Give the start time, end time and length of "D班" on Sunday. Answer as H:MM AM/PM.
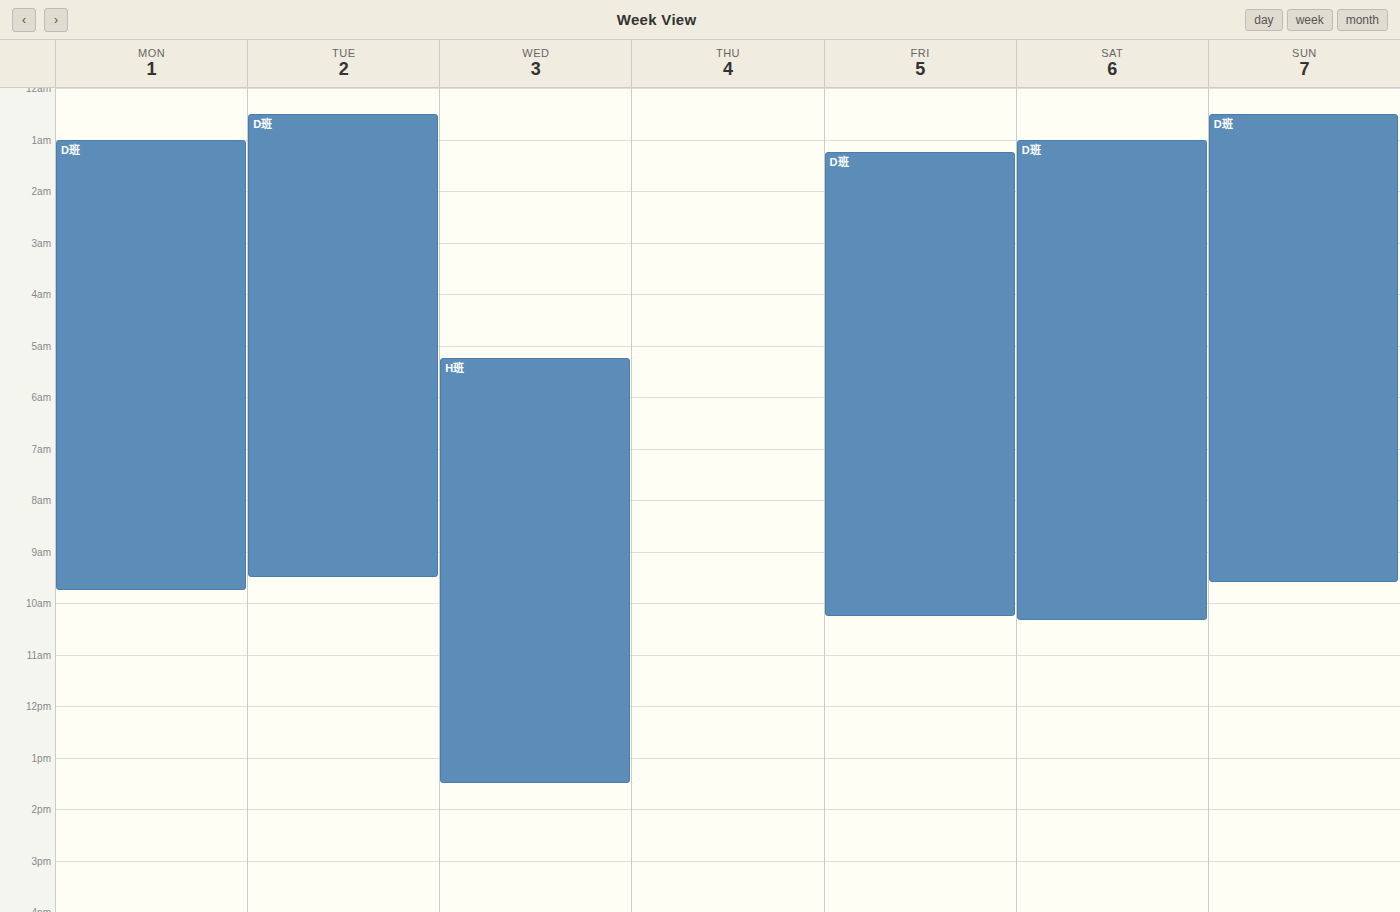
12:30 AM to 9:35 AM, 9 hours 5 minutes